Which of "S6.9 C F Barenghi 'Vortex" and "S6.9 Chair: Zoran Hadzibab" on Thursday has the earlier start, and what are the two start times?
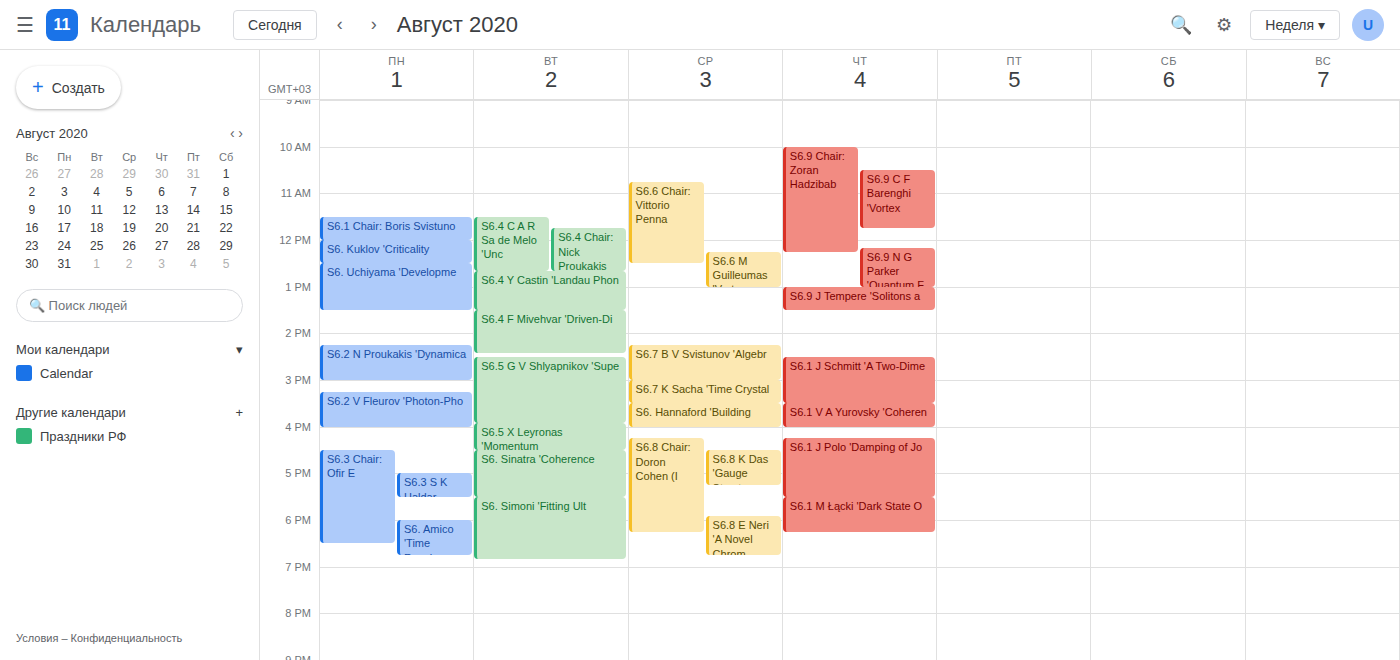
"S6.9 Chair: Zoran Hadzibab" 10:00; "S6.9 C F Barenghi 'Vortex" 10:30.